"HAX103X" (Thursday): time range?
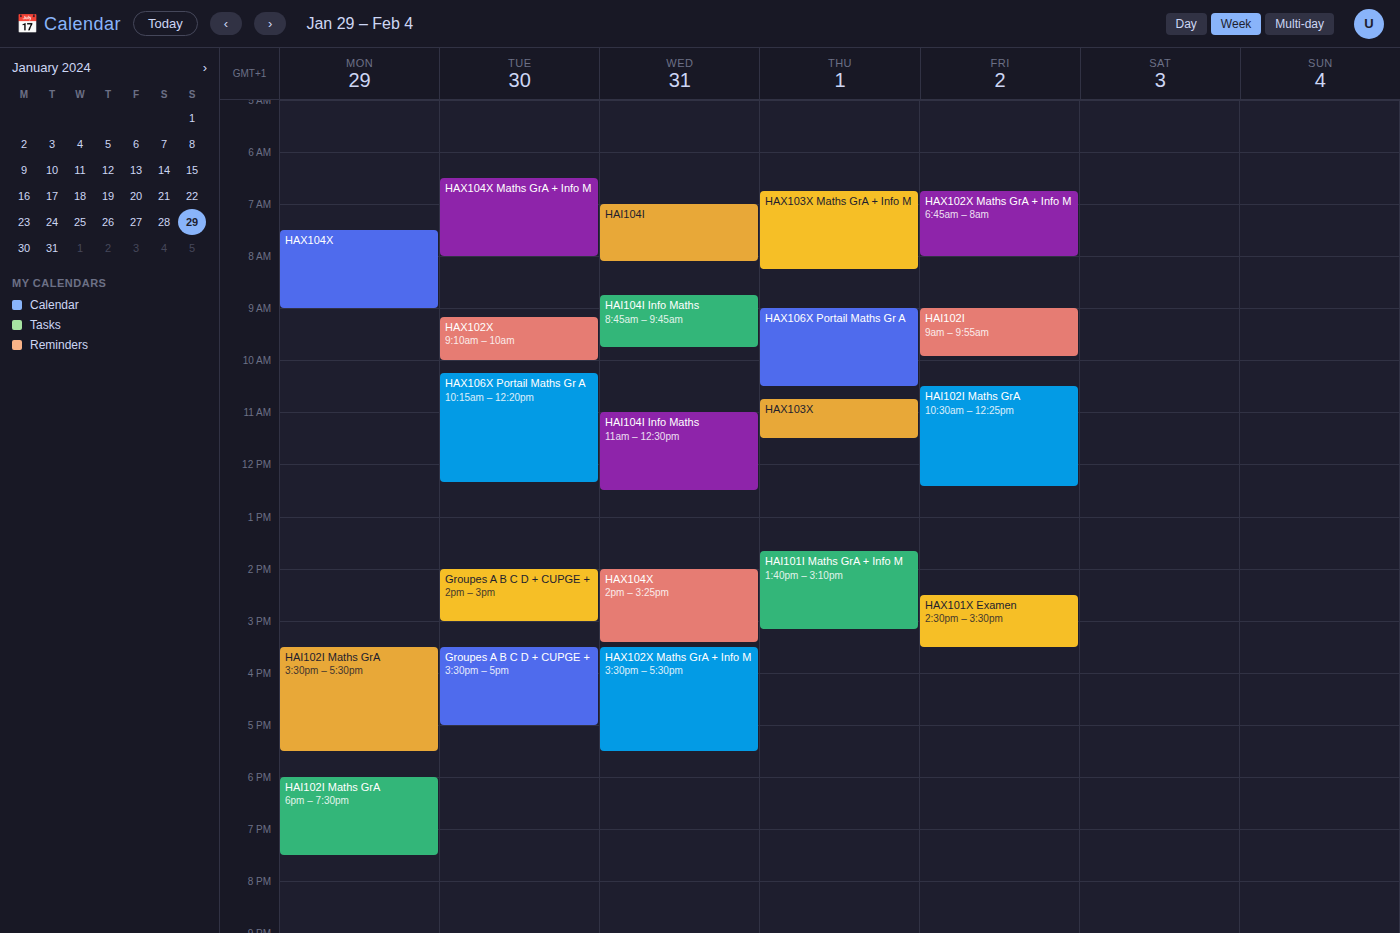
10:45 to 11:30